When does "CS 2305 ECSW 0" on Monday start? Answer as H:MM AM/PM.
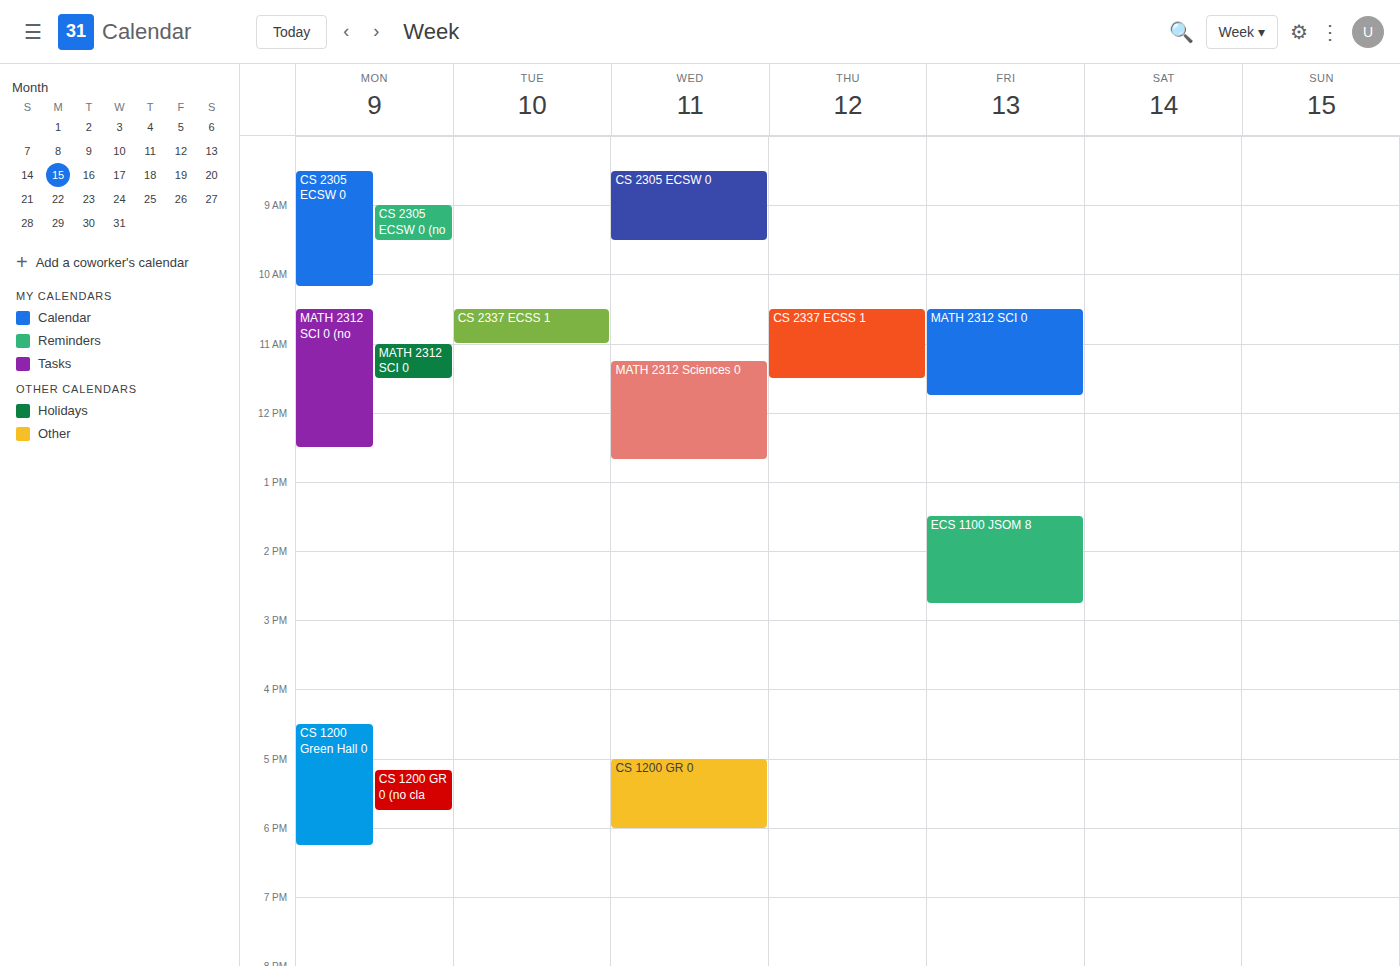
8:30 AM